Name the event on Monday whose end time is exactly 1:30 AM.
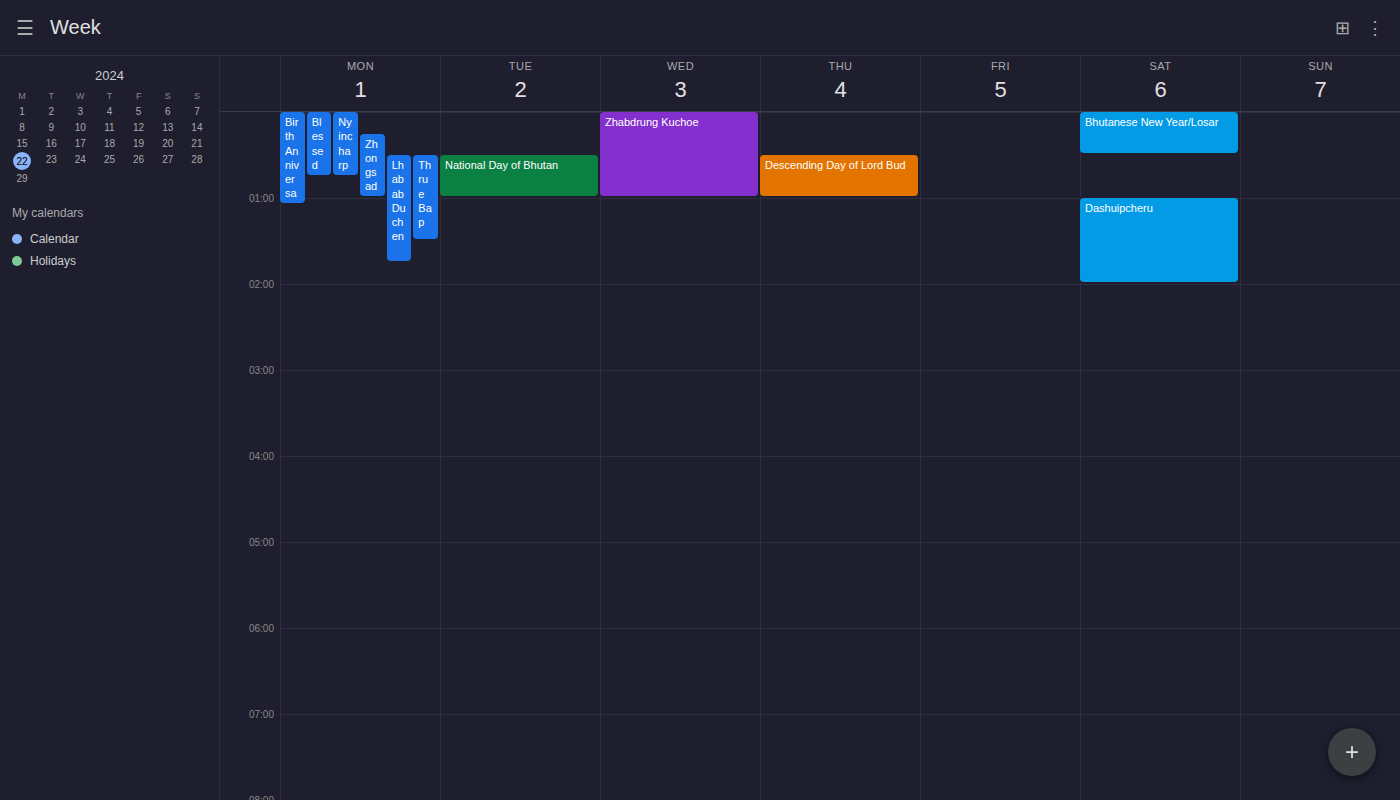
"Thrue Bap"